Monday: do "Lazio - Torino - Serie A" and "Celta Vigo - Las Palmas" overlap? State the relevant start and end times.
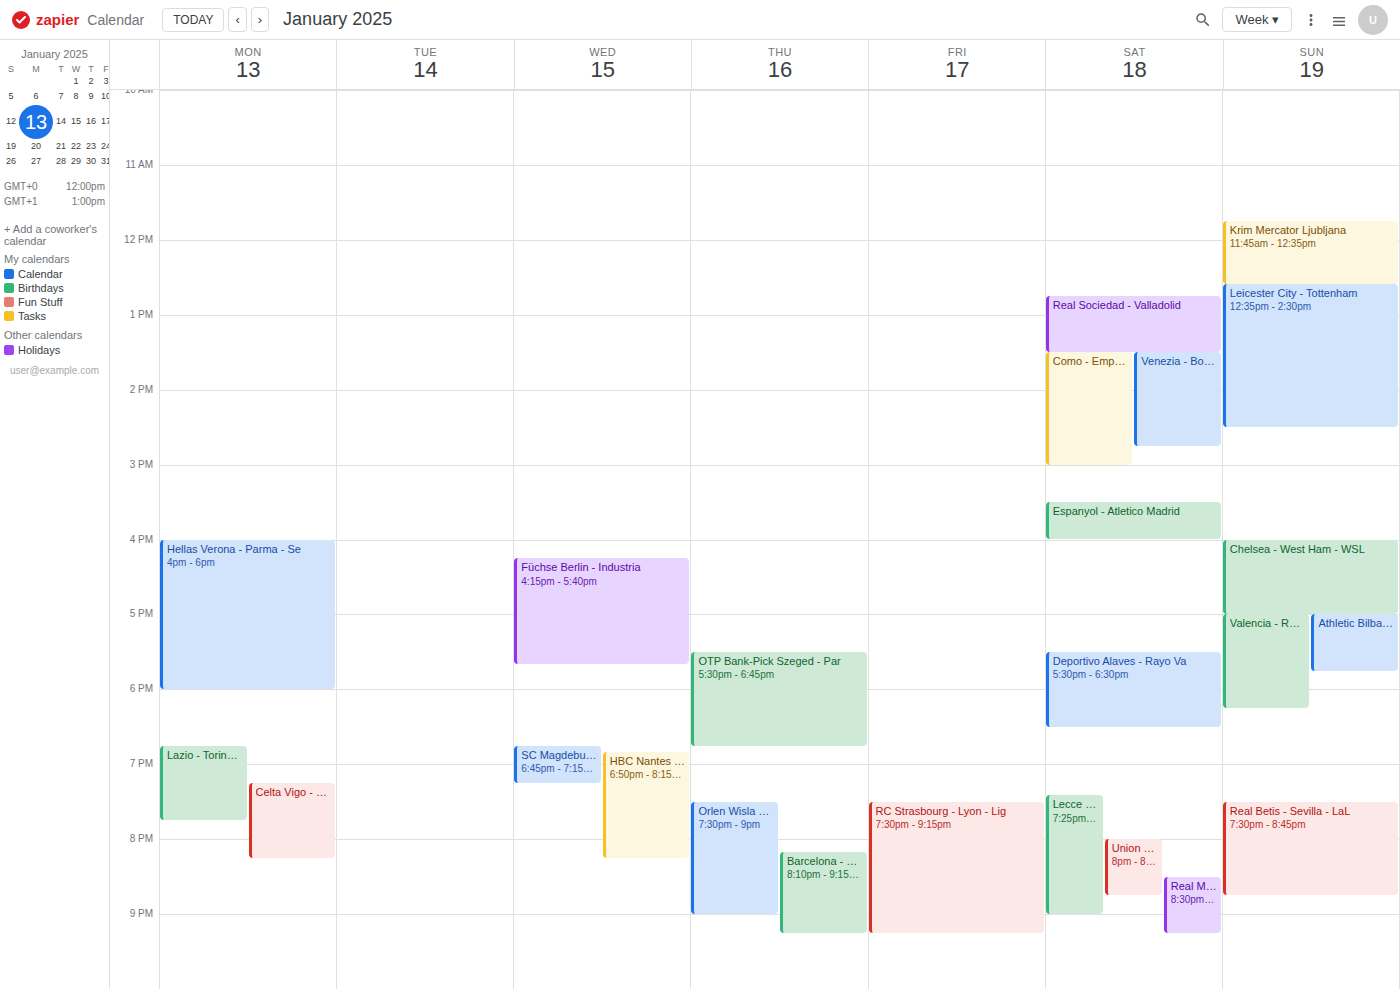
"Celta Vigo - Las Palmas" starts at 7:15 PM, before "Lazio - Torino - Serie A" ends at 7:45 PM -- they overlap.